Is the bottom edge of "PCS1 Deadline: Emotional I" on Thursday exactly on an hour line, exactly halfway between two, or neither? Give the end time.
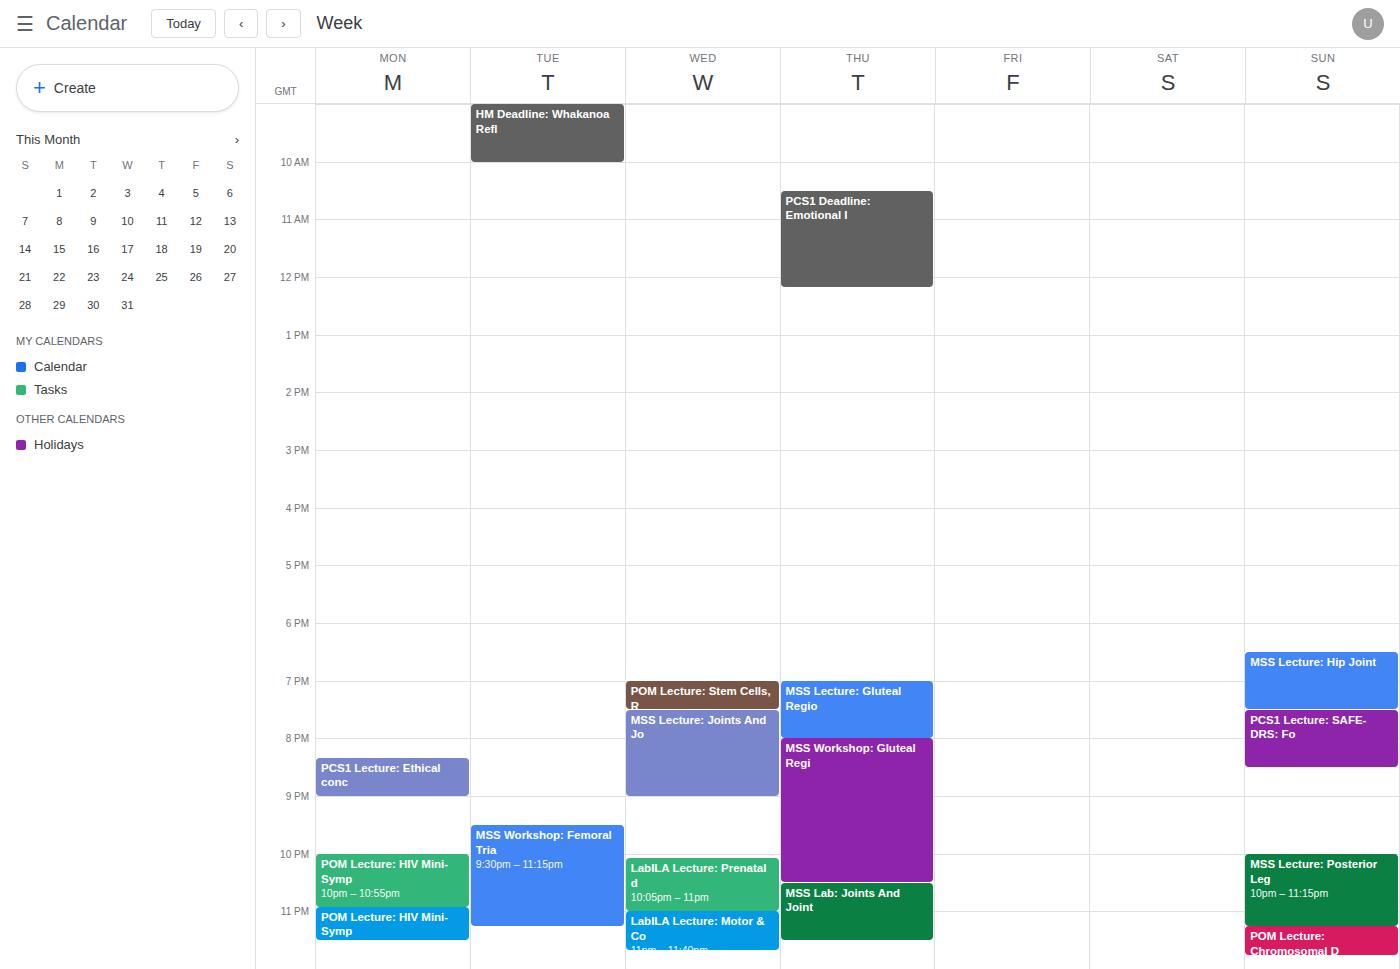
12:10 PM -- neither: 10 minutes below the 12 PM line and 50 minutes above the 1 PM line.